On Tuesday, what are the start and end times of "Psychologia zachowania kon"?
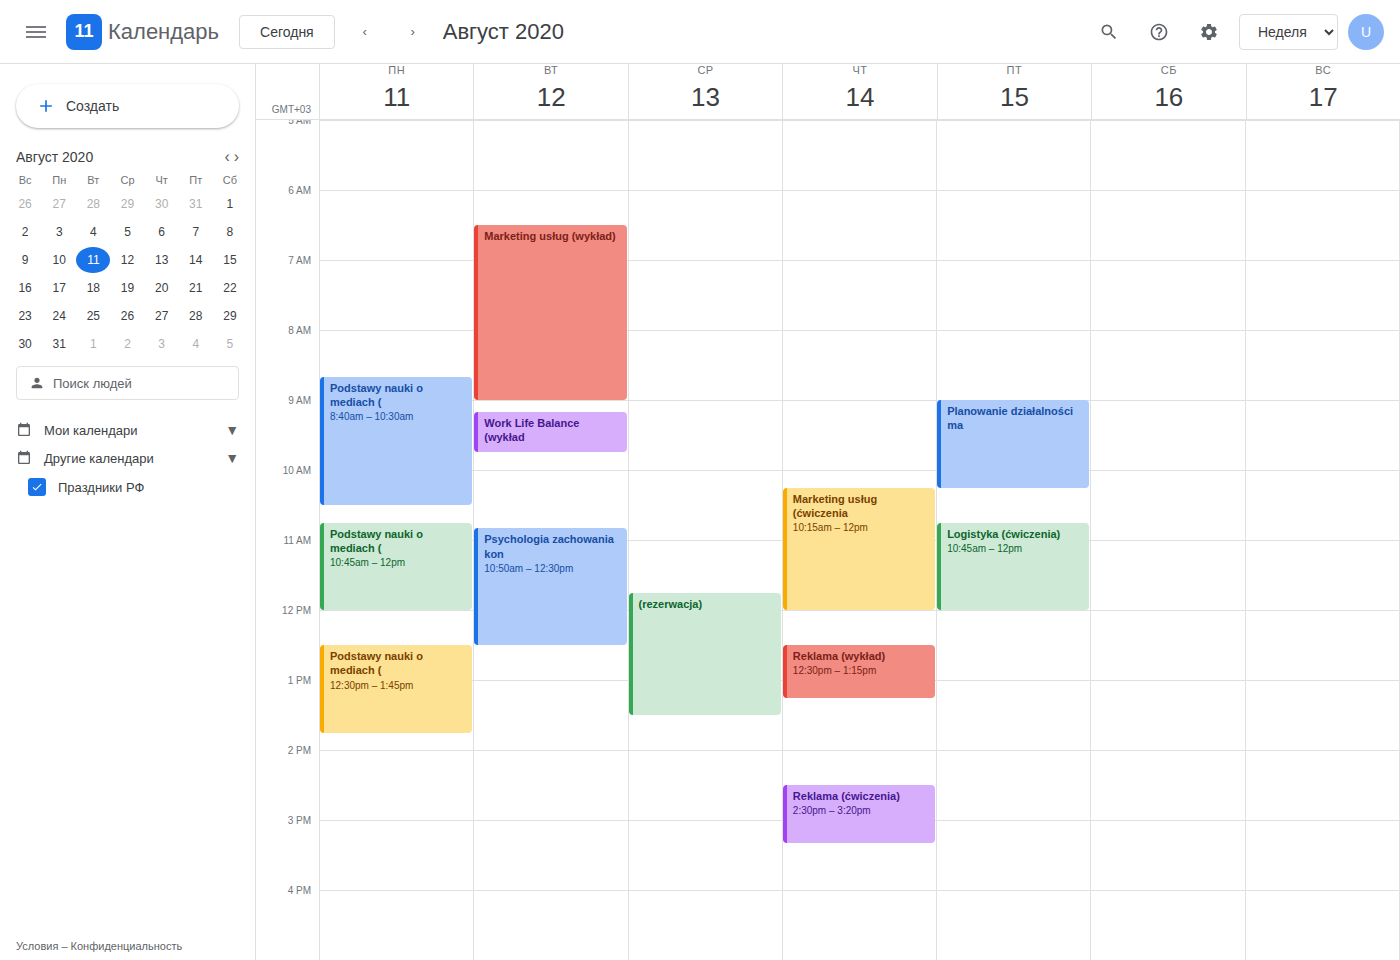
10:50 AM to 12:30 PM